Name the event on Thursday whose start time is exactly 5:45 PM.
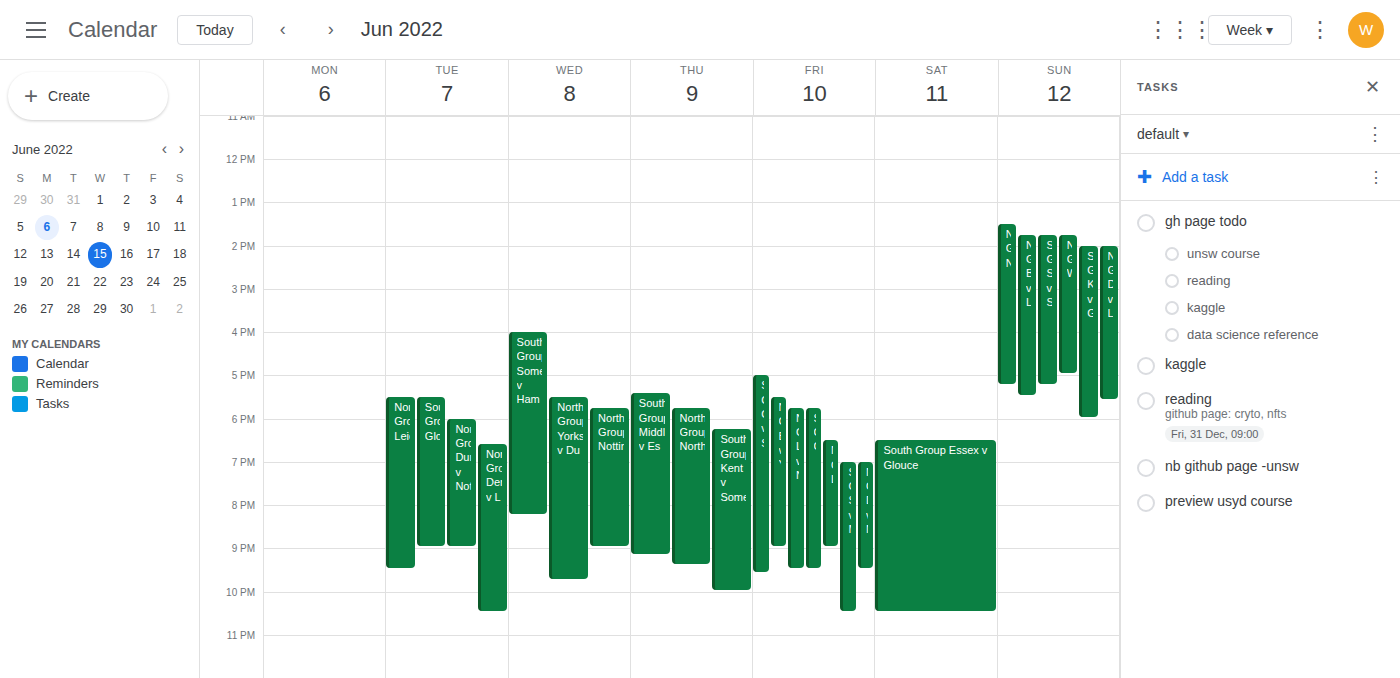
"North Group Northamptonshi"